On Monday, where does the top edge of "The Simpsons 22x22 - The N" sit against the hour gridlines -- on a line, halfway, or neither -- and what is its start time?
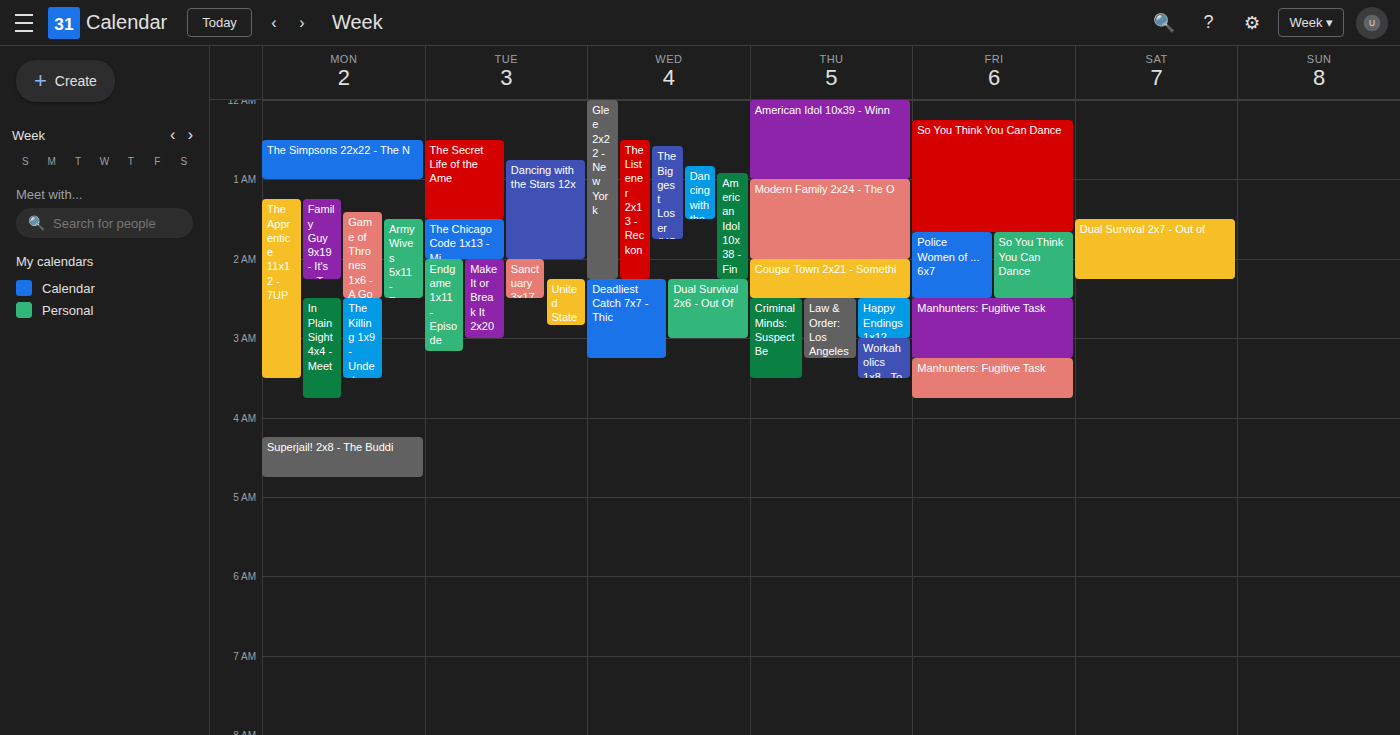
12:30 AM -- halfway between the 12 AM and 1 AM lines.